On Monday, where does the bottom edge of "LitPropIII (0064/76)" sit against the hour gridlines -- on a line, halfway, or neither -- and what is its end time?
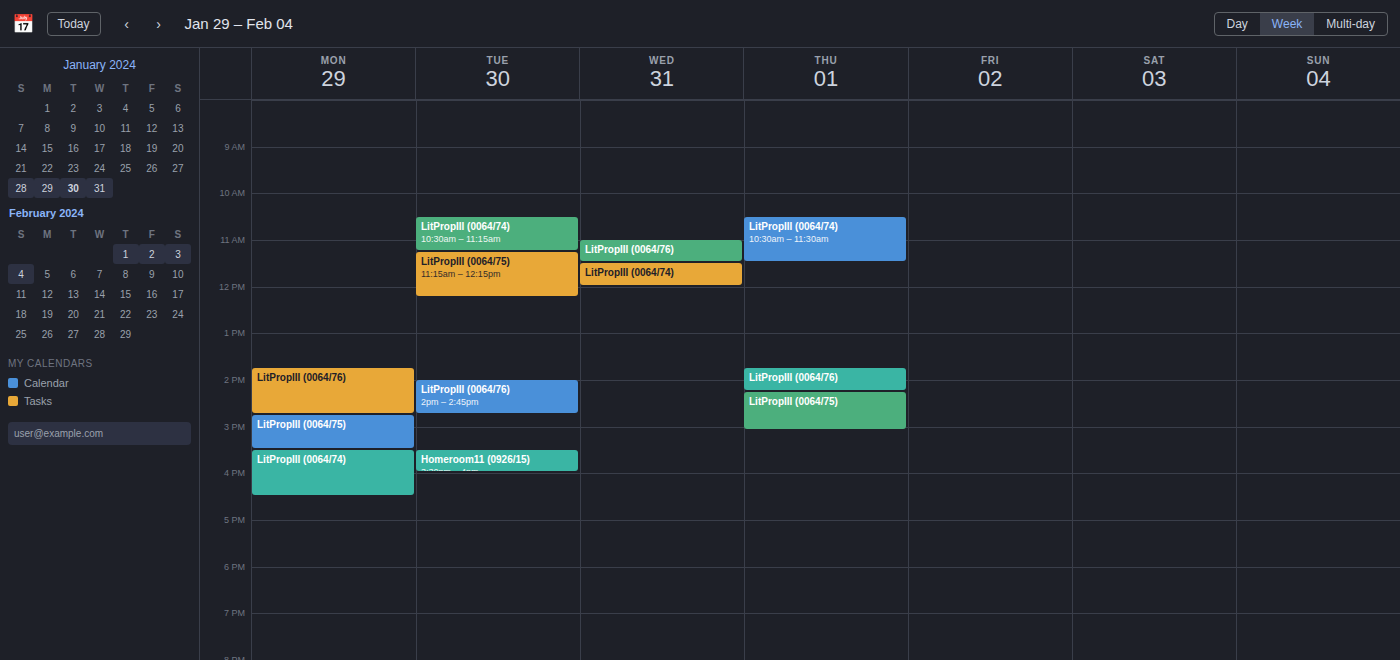
2:45 PM -- neither: three quarters of the way from the 2 PM line to the 3 PM line.